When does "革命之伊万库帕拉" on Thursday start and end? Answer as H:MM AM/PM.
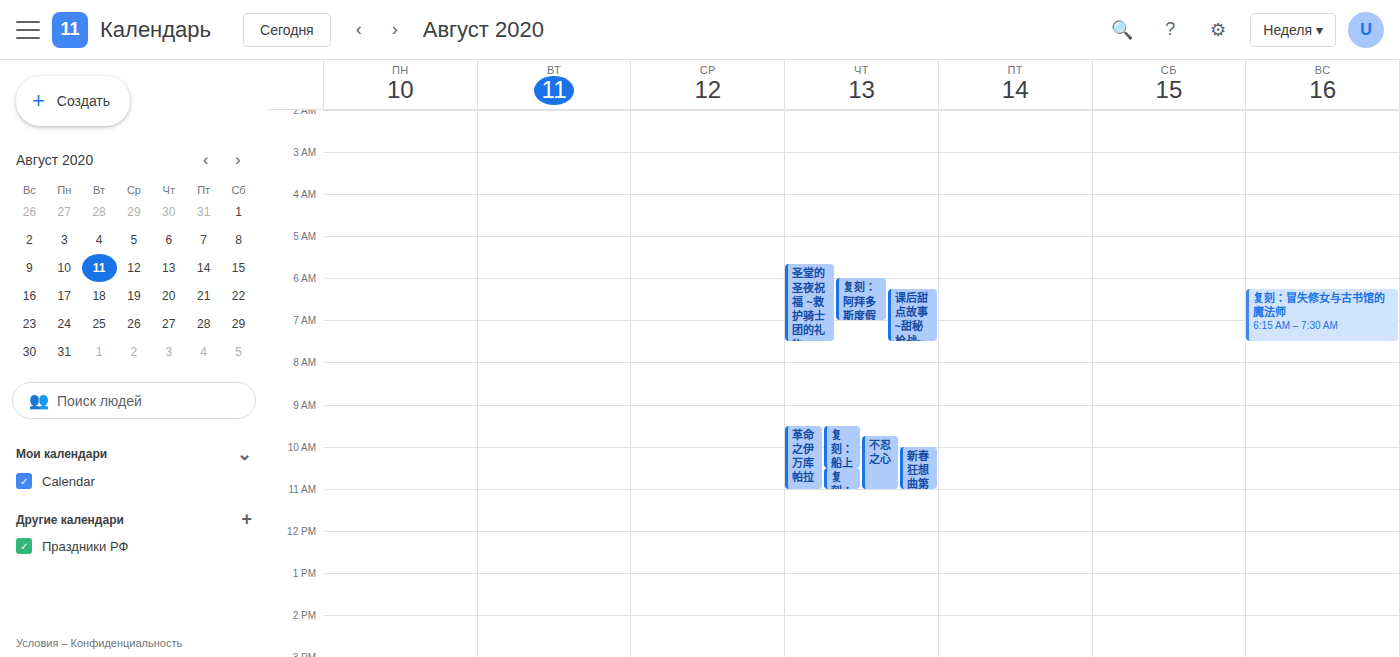
9:30 AM to 11:00 AM